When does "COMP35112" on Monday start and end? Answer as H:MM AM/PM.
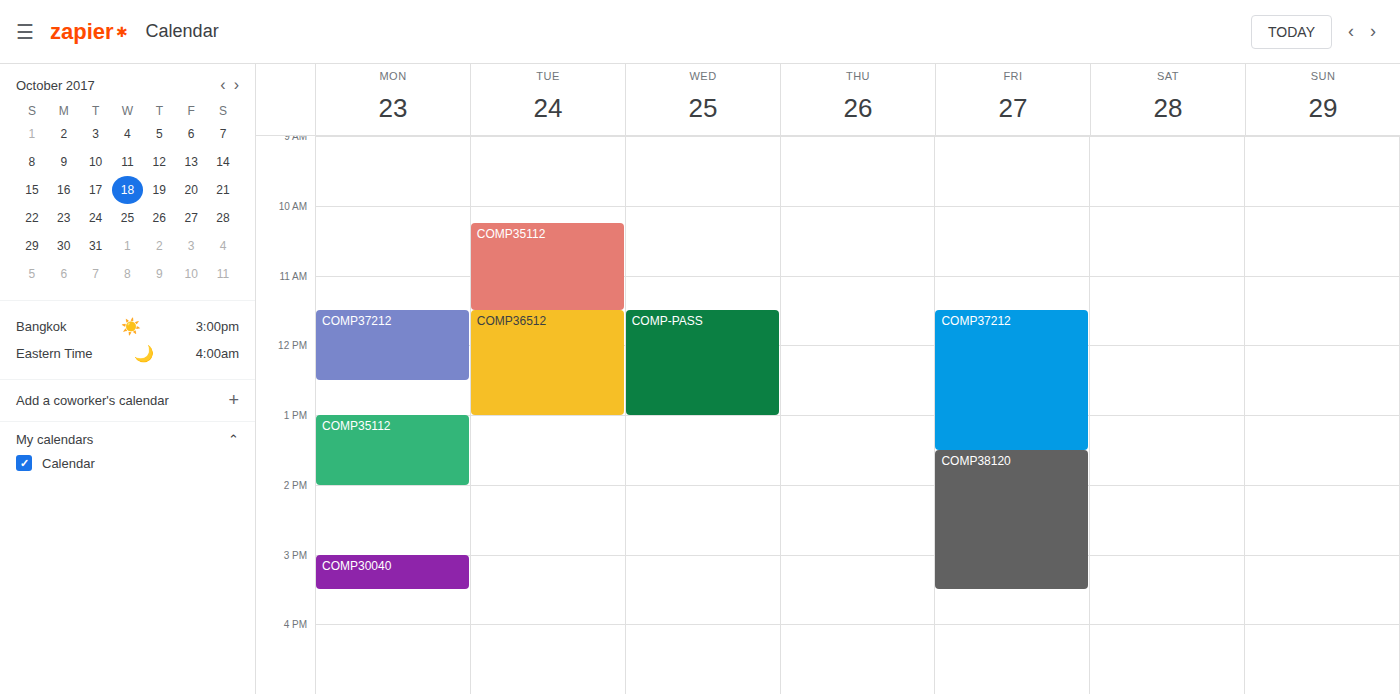
1:00 PM to 2:00 PM